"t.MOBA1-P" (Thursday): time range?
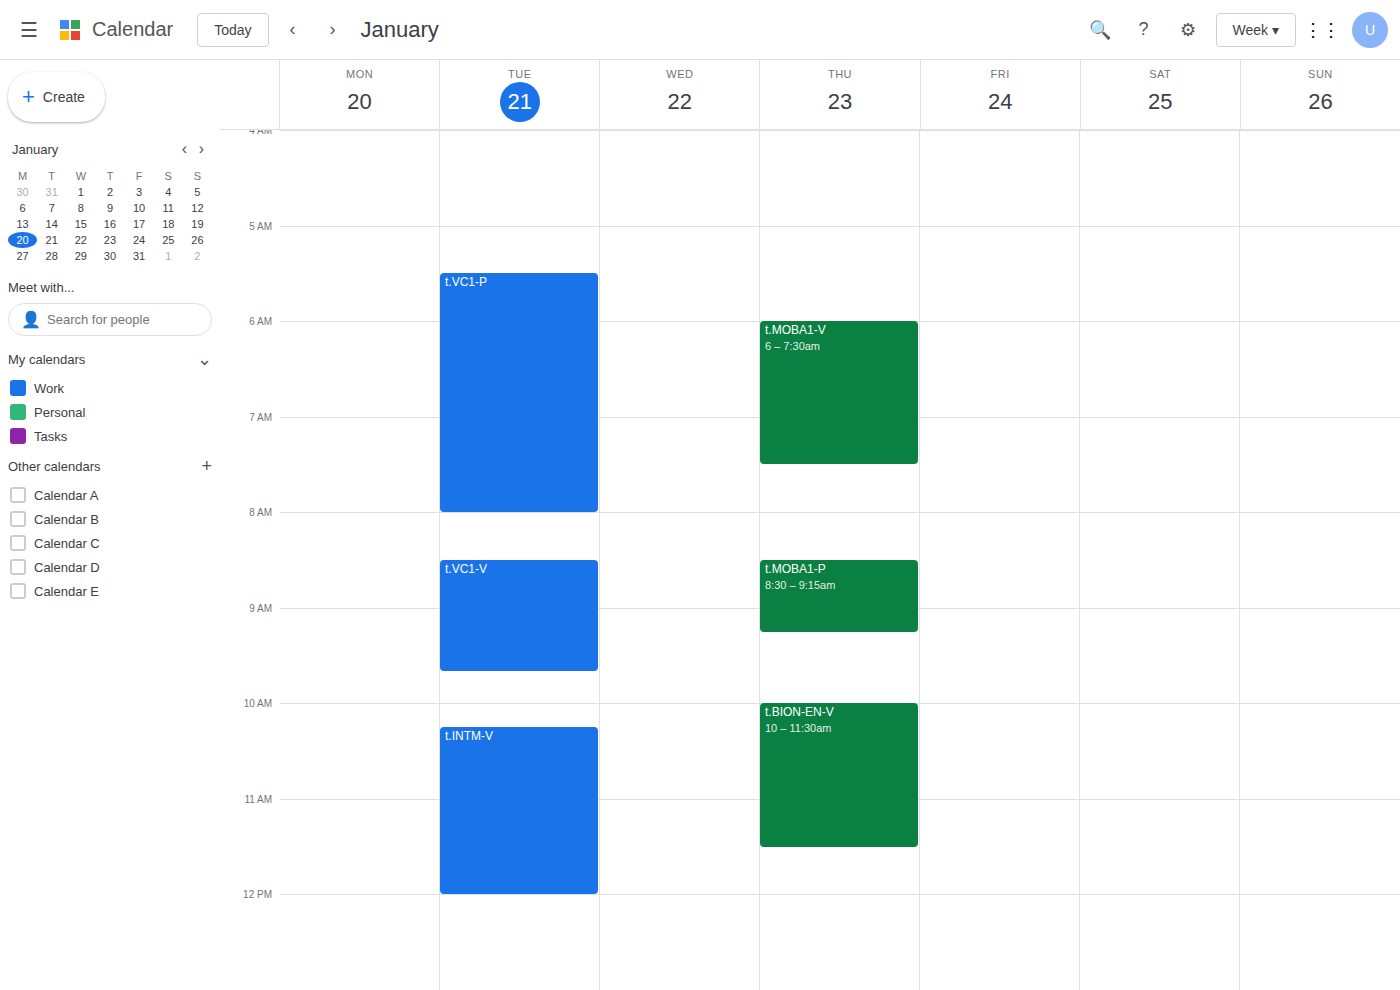
8:30 AM to 9:15 AM